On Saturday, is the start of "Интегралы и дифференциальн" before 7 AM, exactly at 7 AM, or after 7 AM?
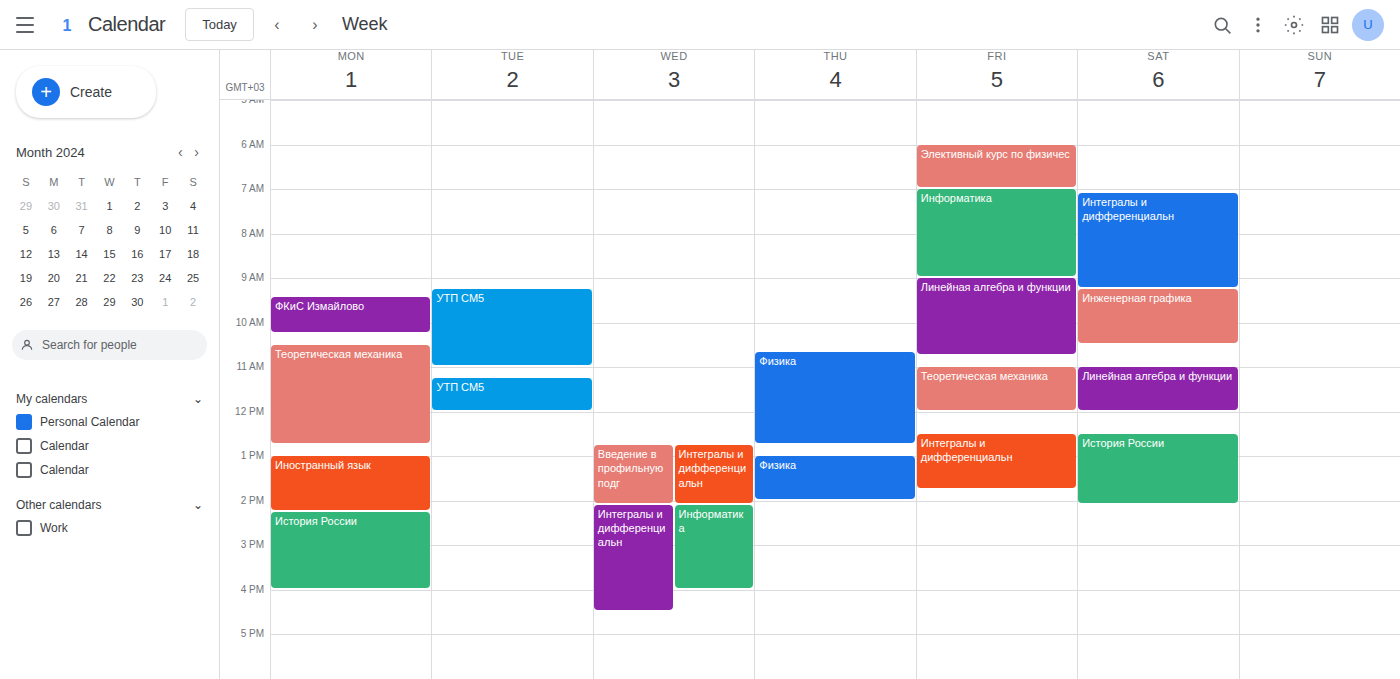
7:05 AM -- after 7 AM, 5 minutes below the 7 AM line.